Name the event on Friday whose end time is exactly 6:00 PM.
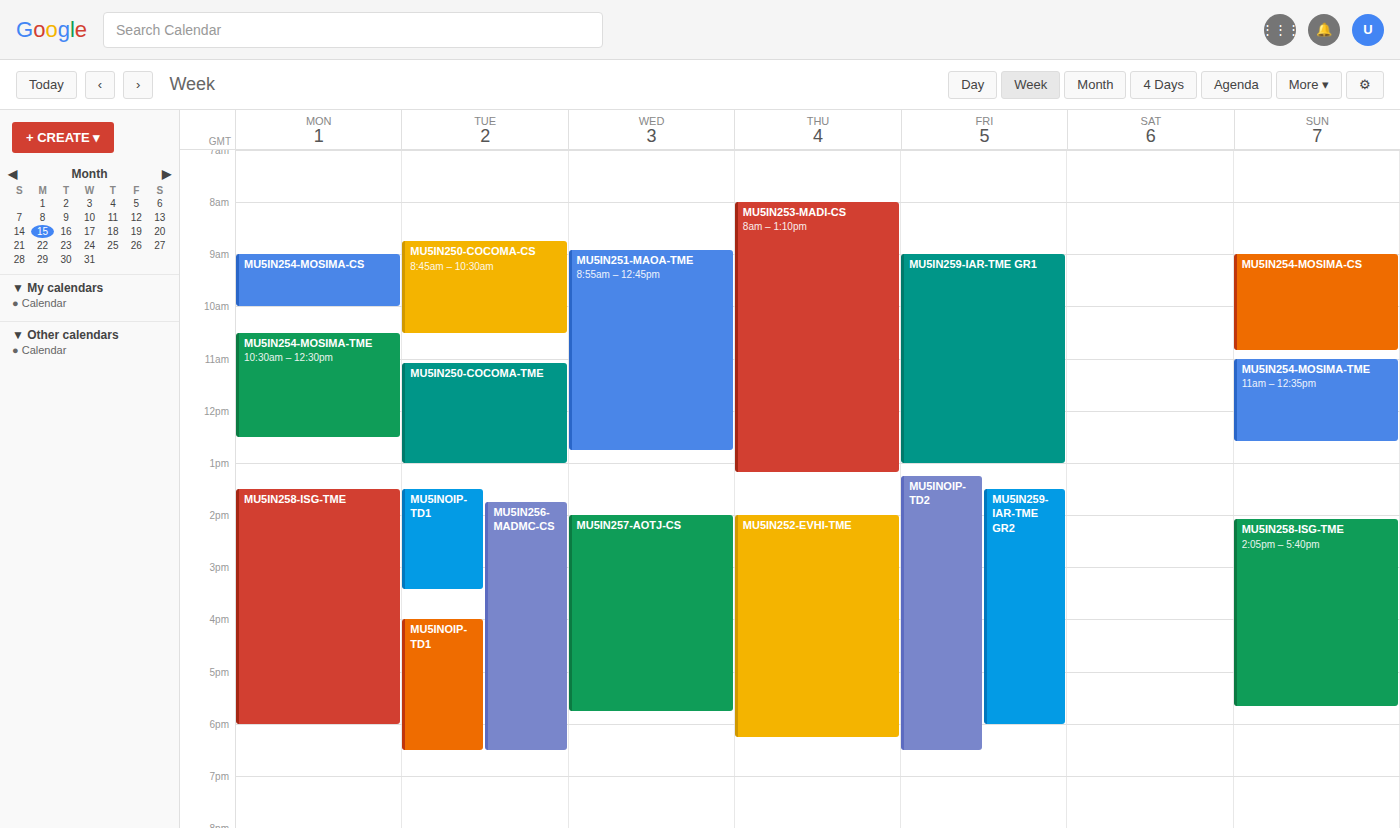
"MU5IN259-IAR-TME GR2"